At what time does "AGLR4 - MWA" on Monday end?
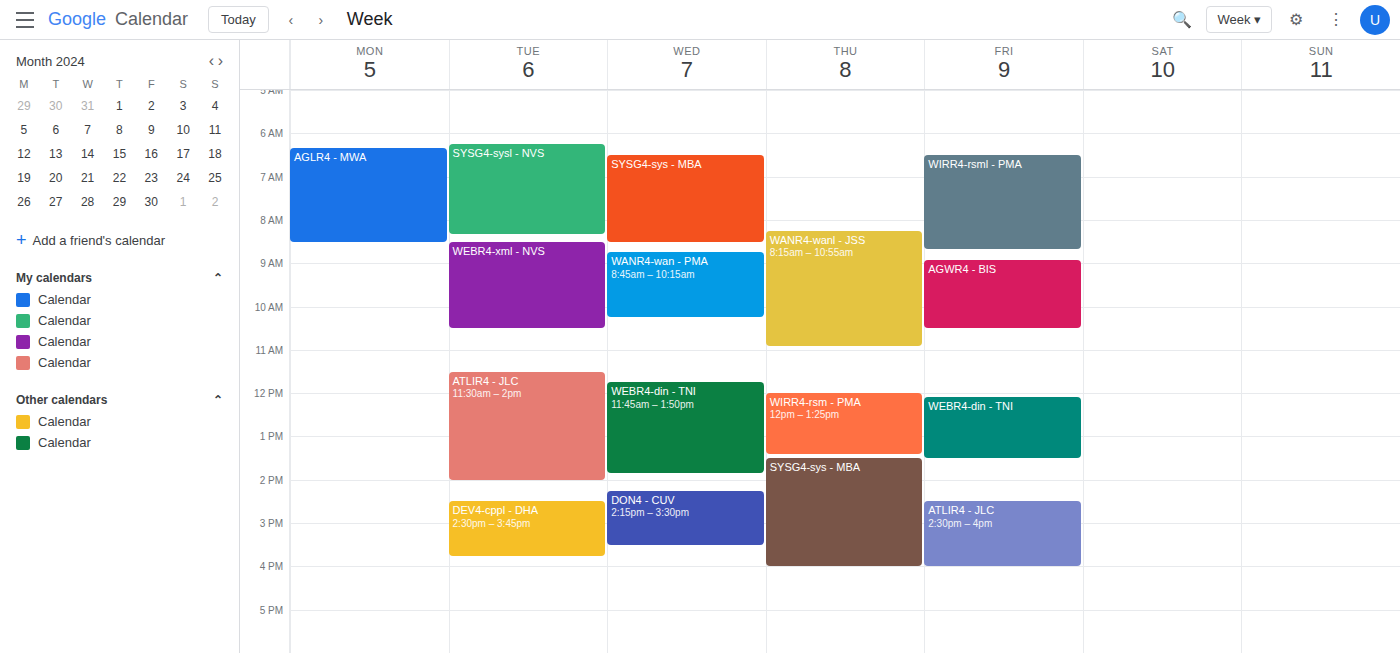
8:30 AM